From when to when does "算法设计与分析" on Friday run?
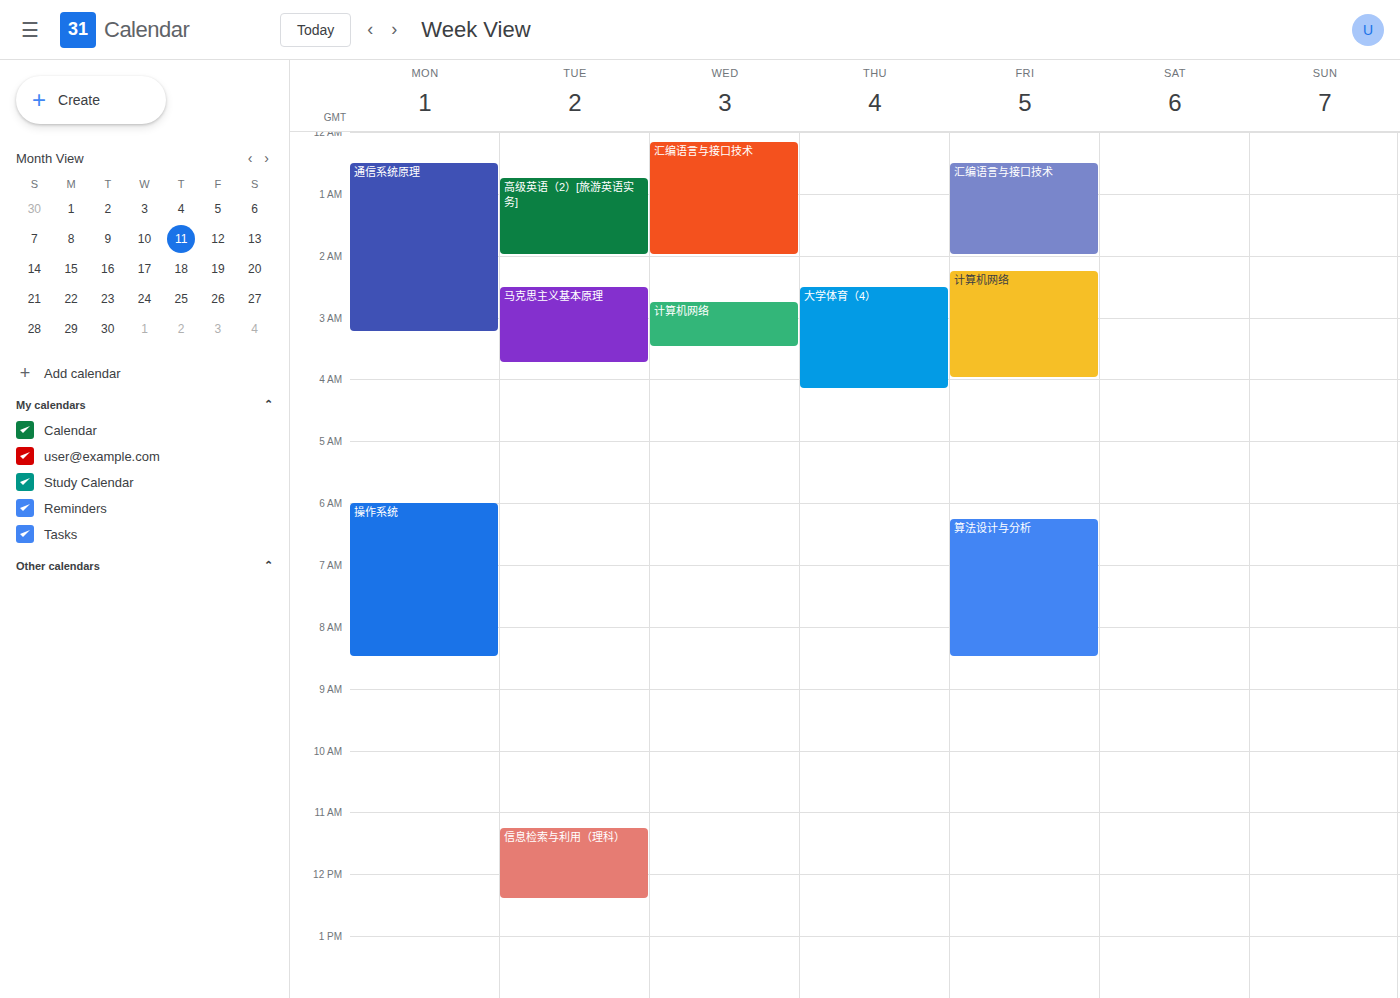
6:15 AM to 8:30 AM